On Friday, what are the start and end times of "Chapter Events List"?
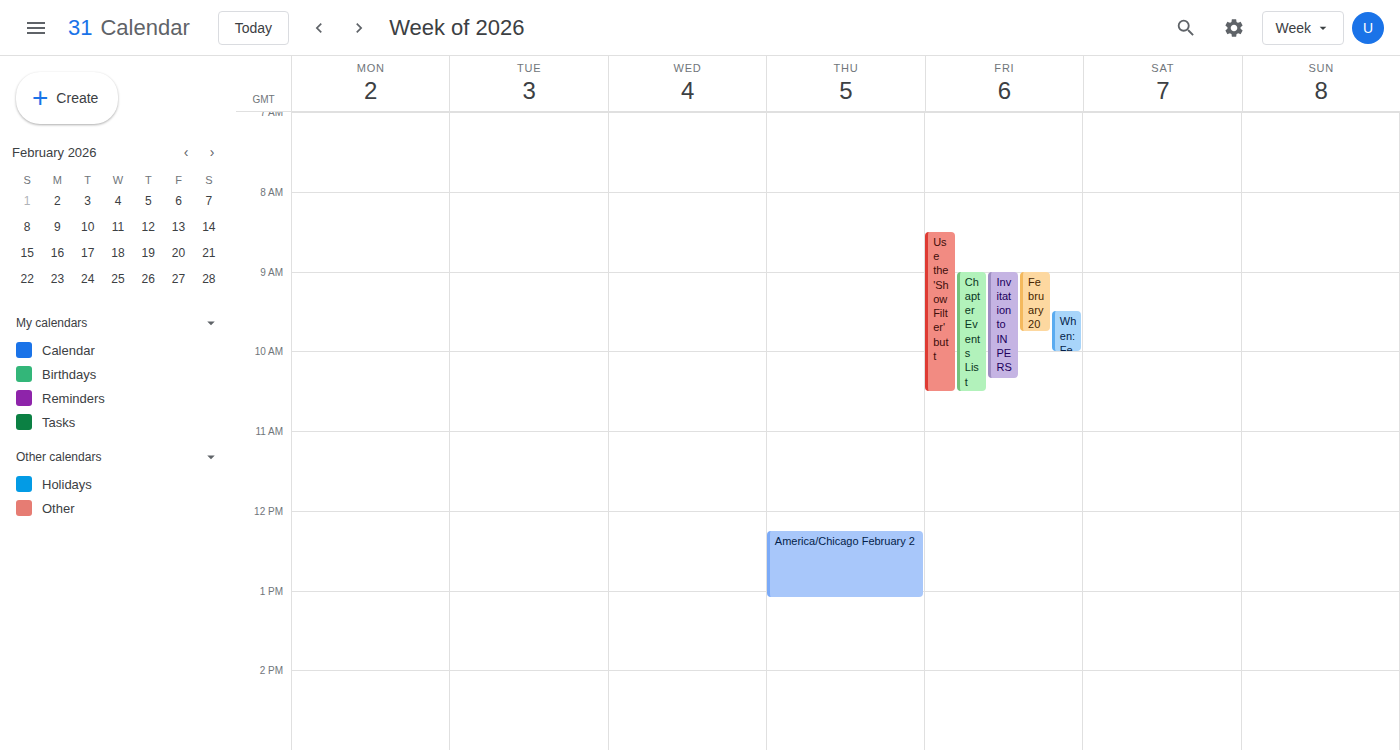
9:00 AM to 10:30 AM